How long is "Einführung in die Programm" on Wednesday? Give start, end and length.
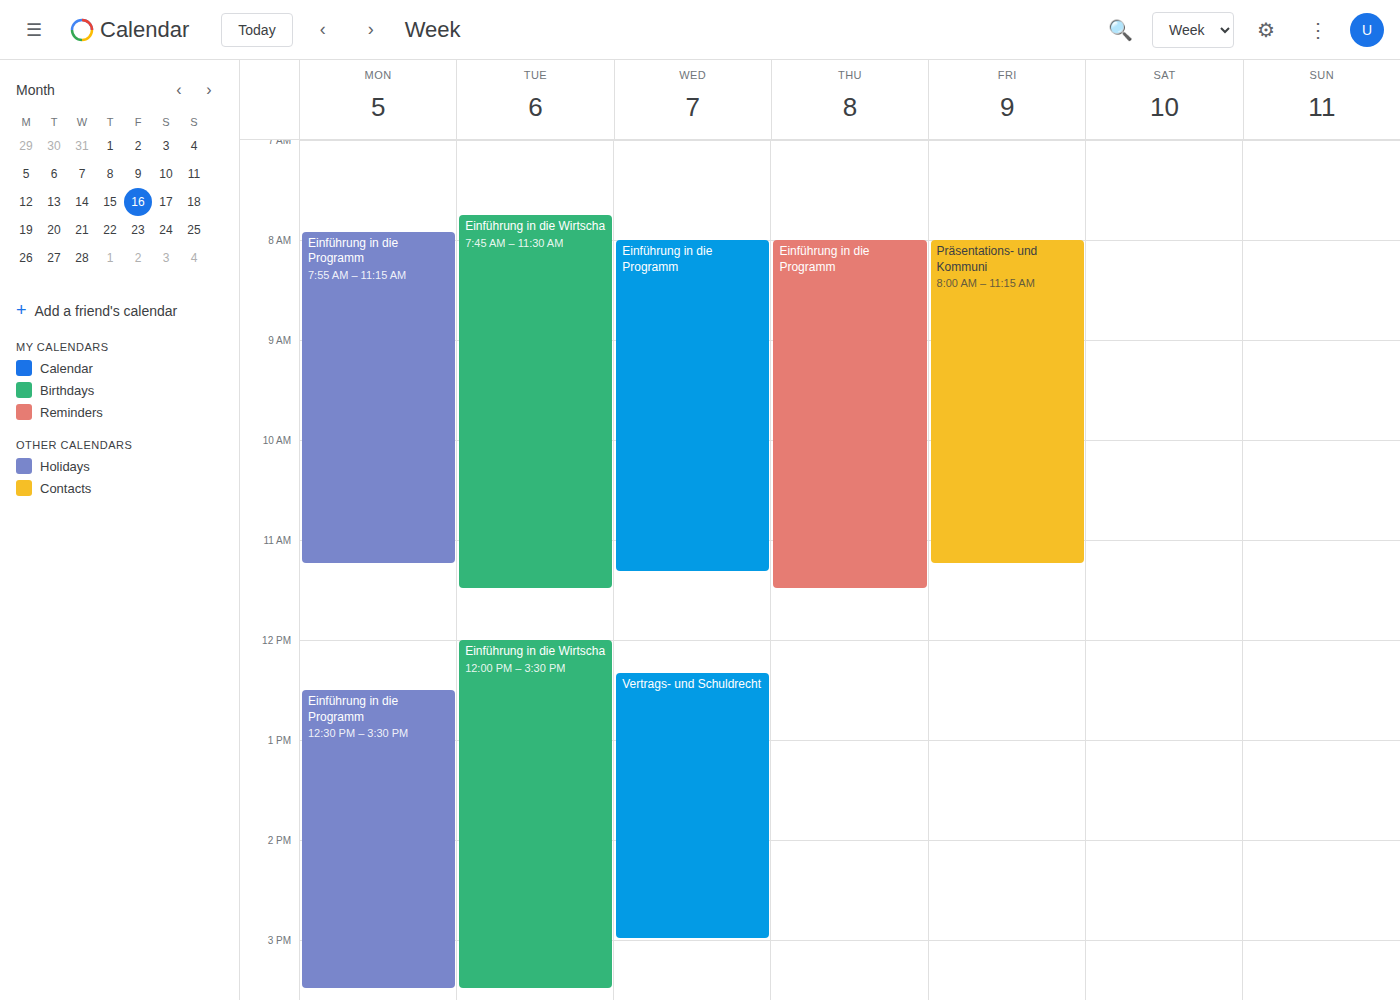
8:00 AM to 11:20 AM, 3 hours 20 minutes